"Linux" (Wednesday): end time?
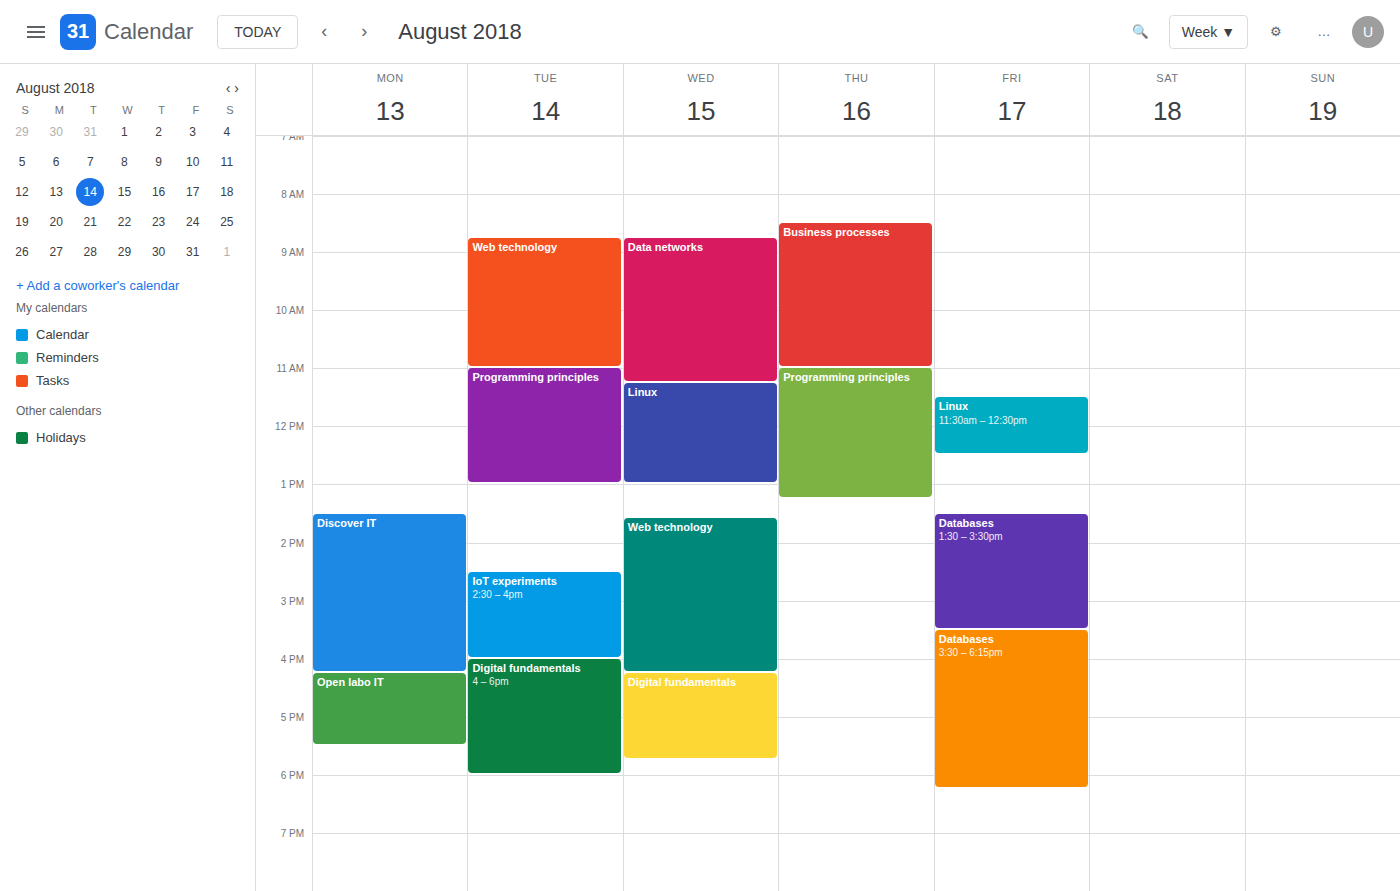
13:00